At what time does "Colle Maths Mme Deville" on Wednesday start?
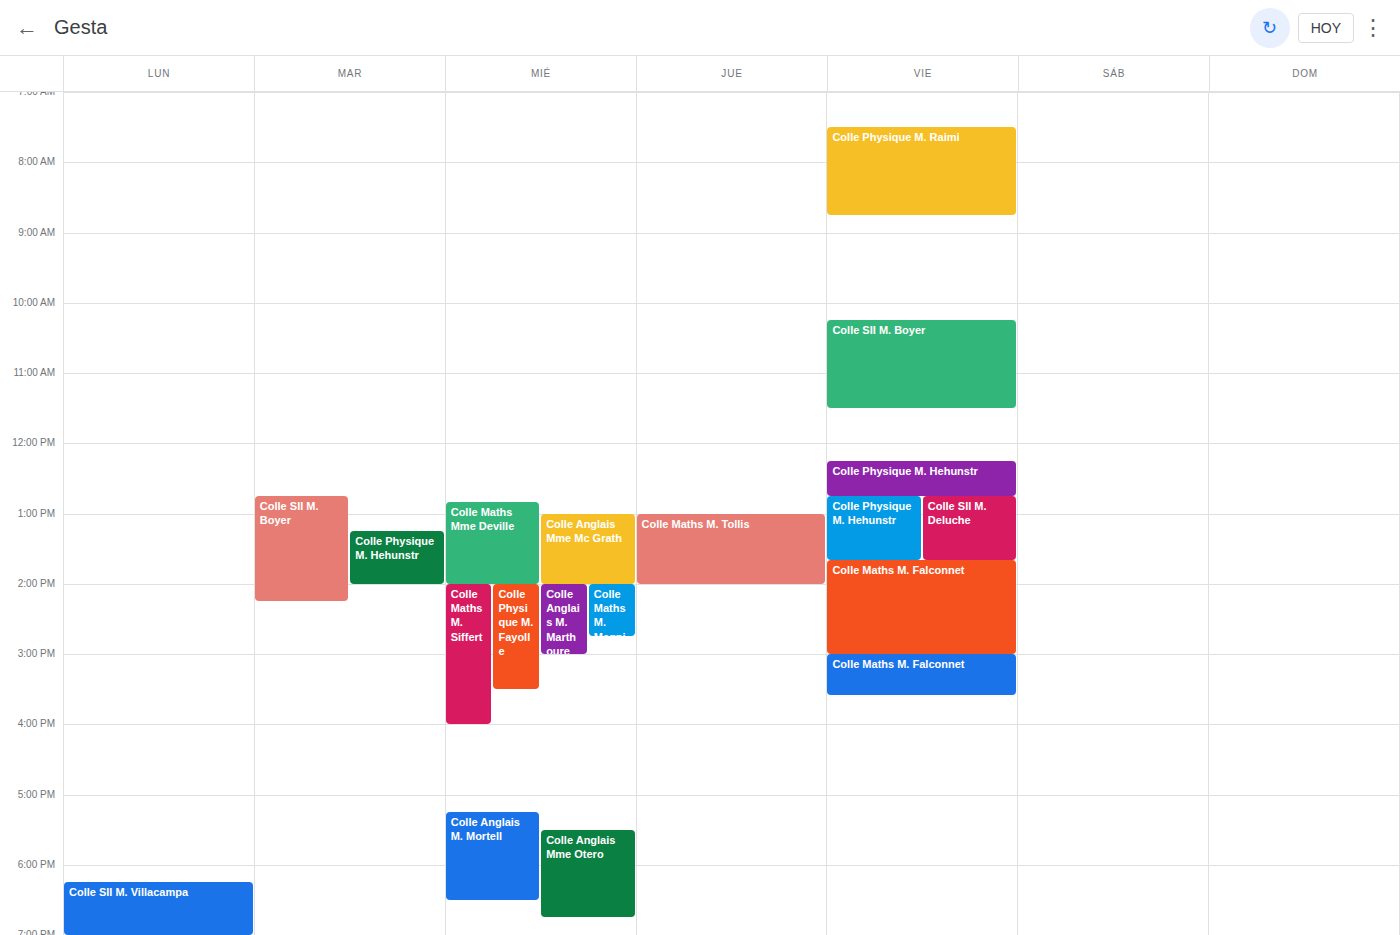
12:50 PM